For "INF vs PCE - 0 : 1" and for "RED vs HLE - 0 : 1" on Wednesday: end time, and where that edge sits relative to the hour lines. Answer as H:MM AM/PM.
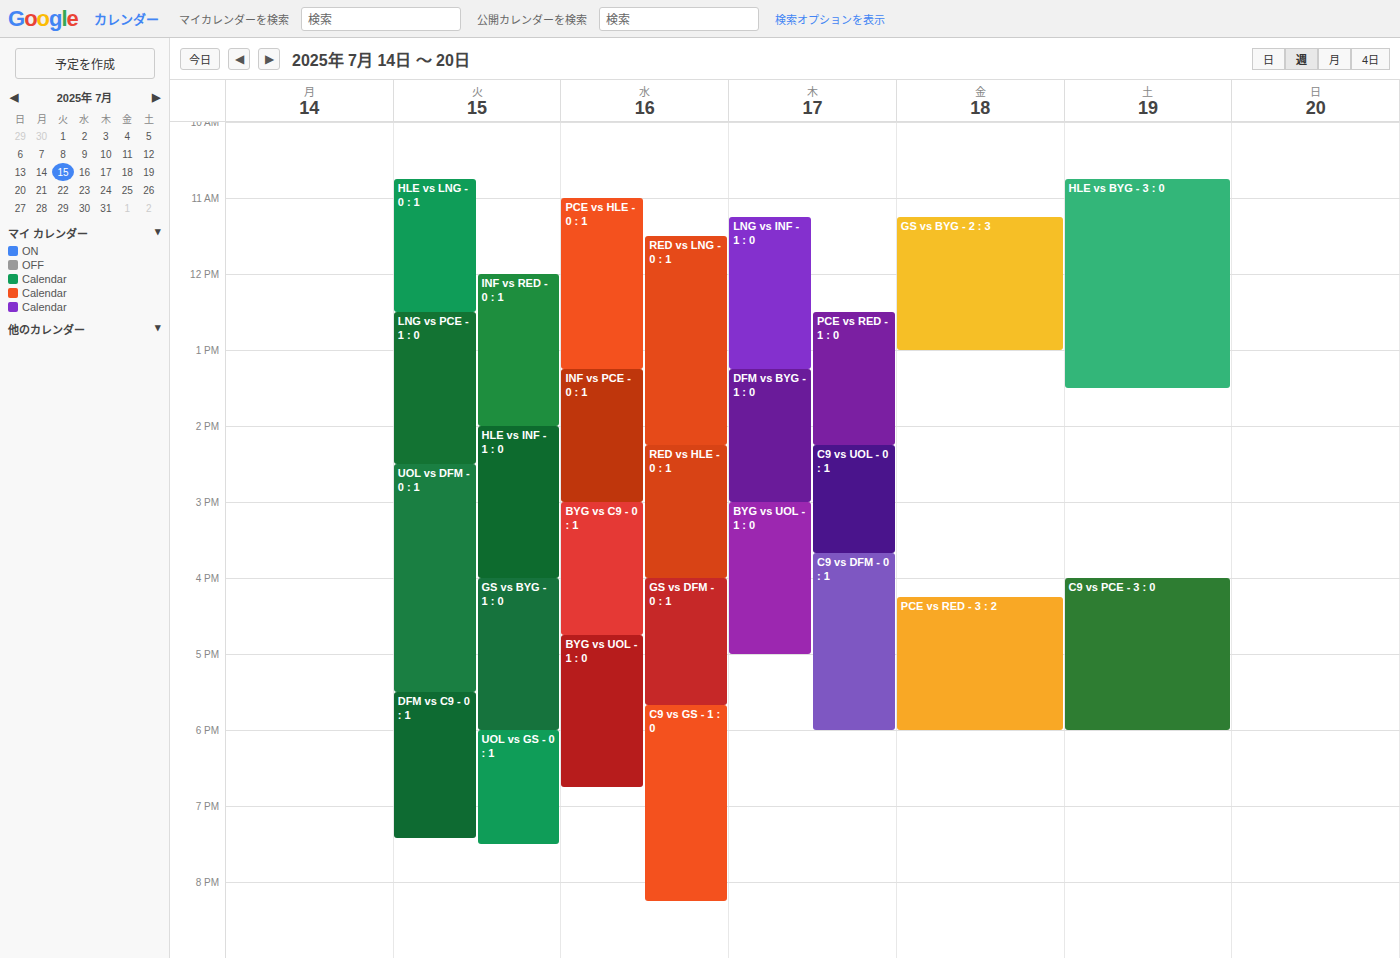
"INF vs PCE - 0 : 1": 3:00 PM, exactly on the 3 PM line. "RED vs HLE - 0 : 1": 4:00 PM, exactly on the 4 PM line.